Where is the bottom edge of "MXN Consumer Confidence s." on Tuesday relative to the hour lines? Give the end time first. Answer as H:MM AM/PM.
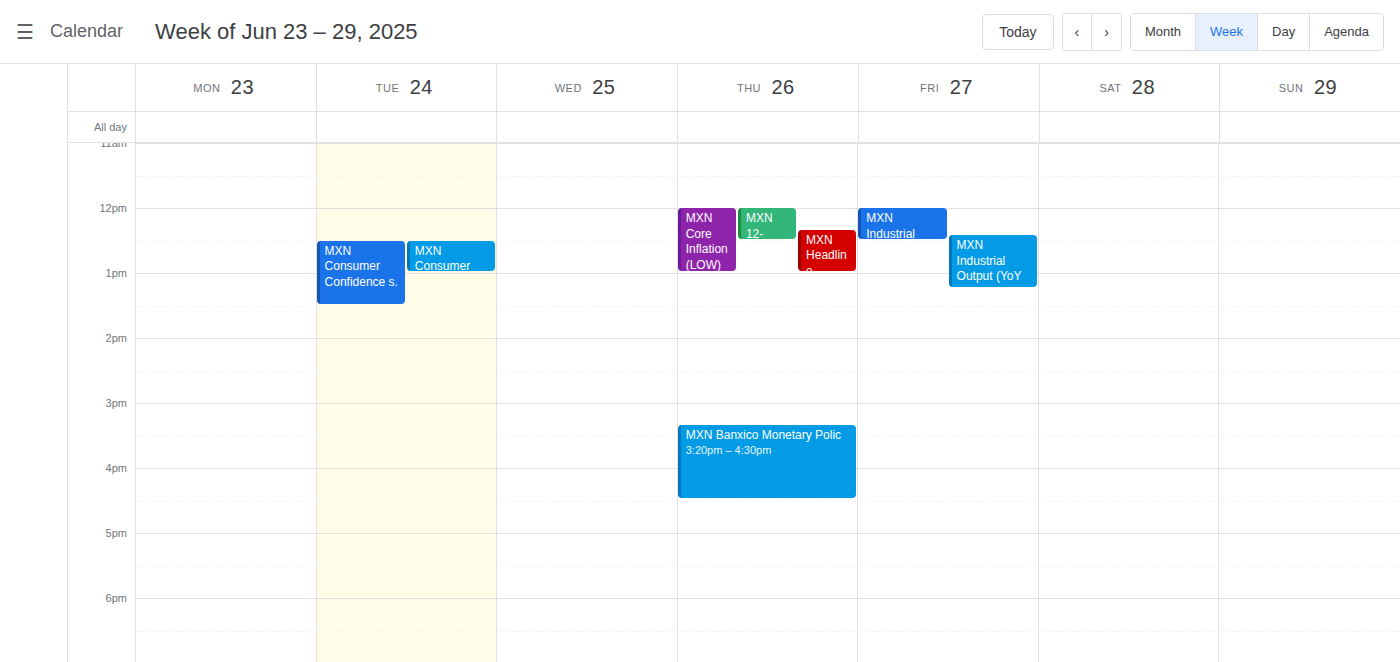
1:30 PM -- halfway between the 1 PM and 2 PM lines.